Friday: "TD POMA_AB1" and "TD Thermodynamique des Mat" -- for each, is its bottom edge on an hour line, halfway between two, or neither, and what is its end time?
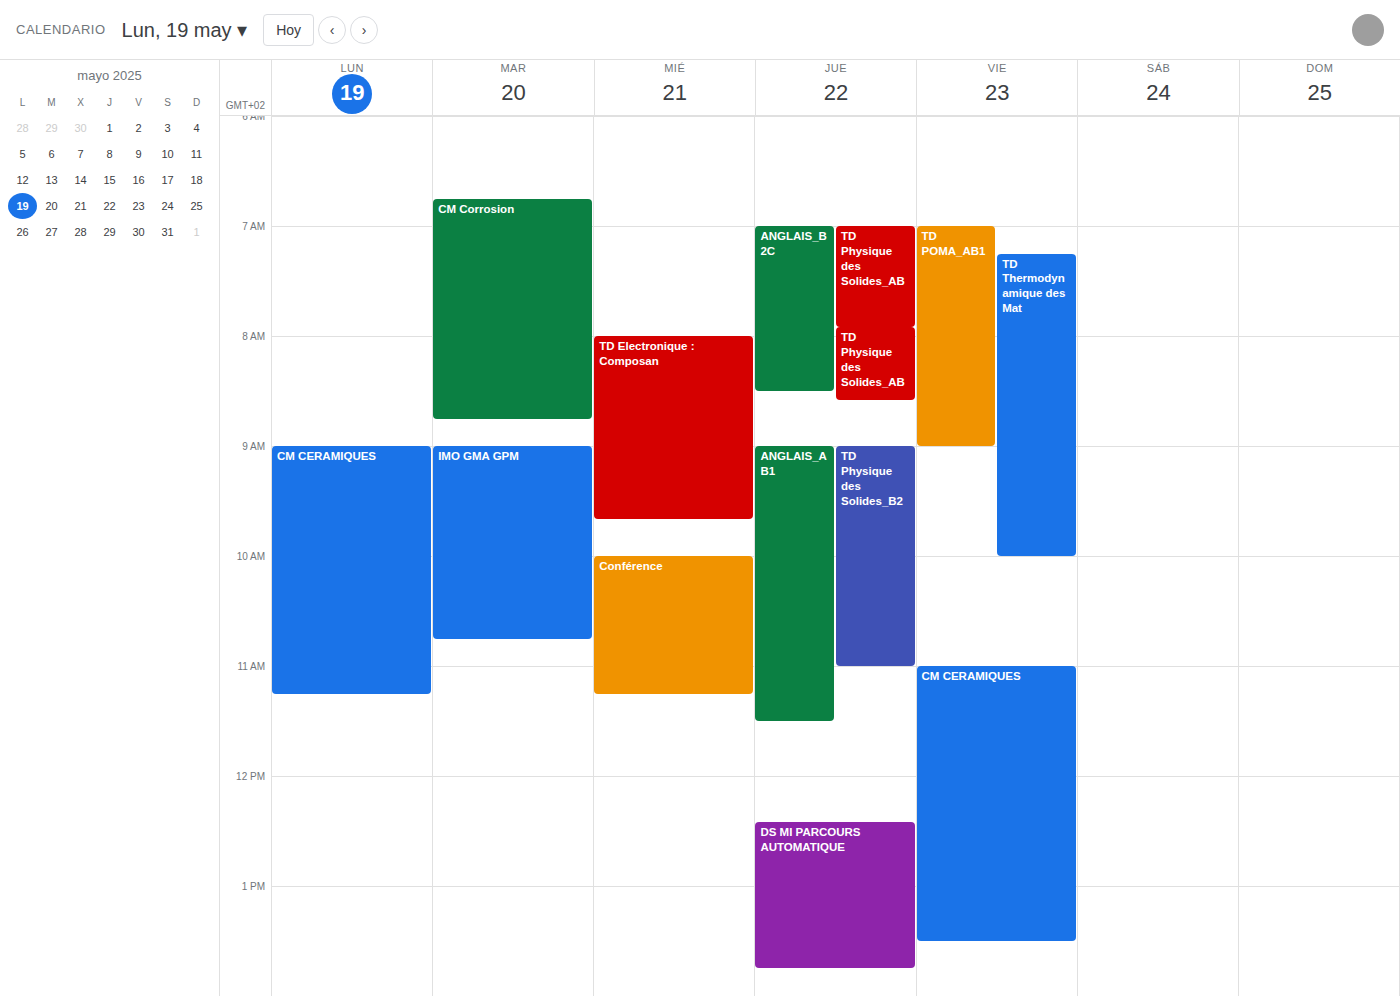
"TD POMA_AB1": 9:00 AM, exactly on the 9 AM line. "TD Thermodynamique des Mat": 10:00 AM, exactly on the 10 AM line.